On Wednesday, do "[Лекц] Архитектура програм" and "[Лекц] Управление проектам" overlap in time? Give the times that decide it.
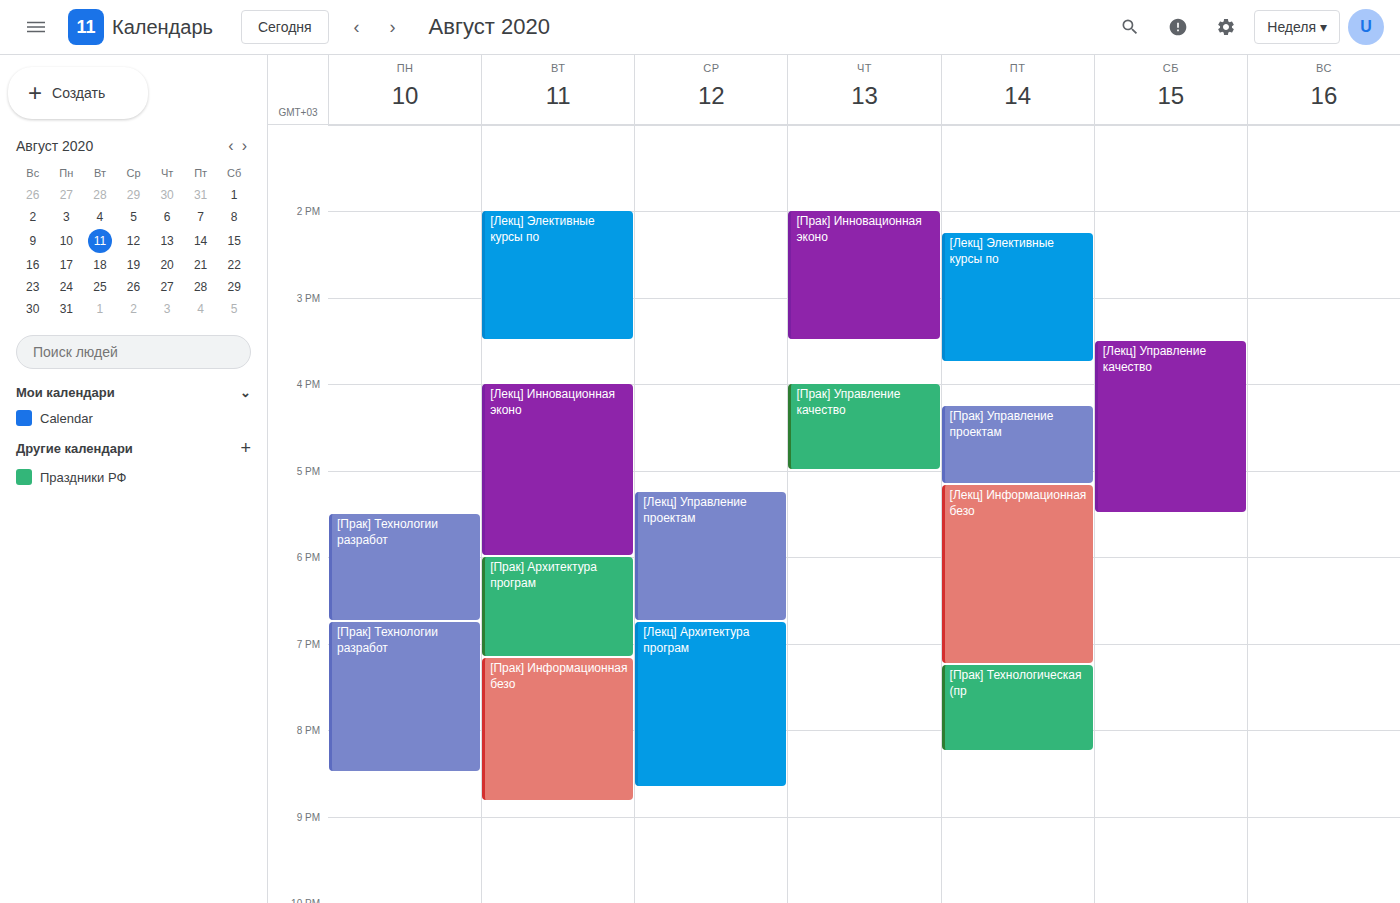
"[Лекц] Управление проектам" ends at 6:45 PM, exactly when "[Лекц] Архитектура програм" starts -- they touch but do not overlap.